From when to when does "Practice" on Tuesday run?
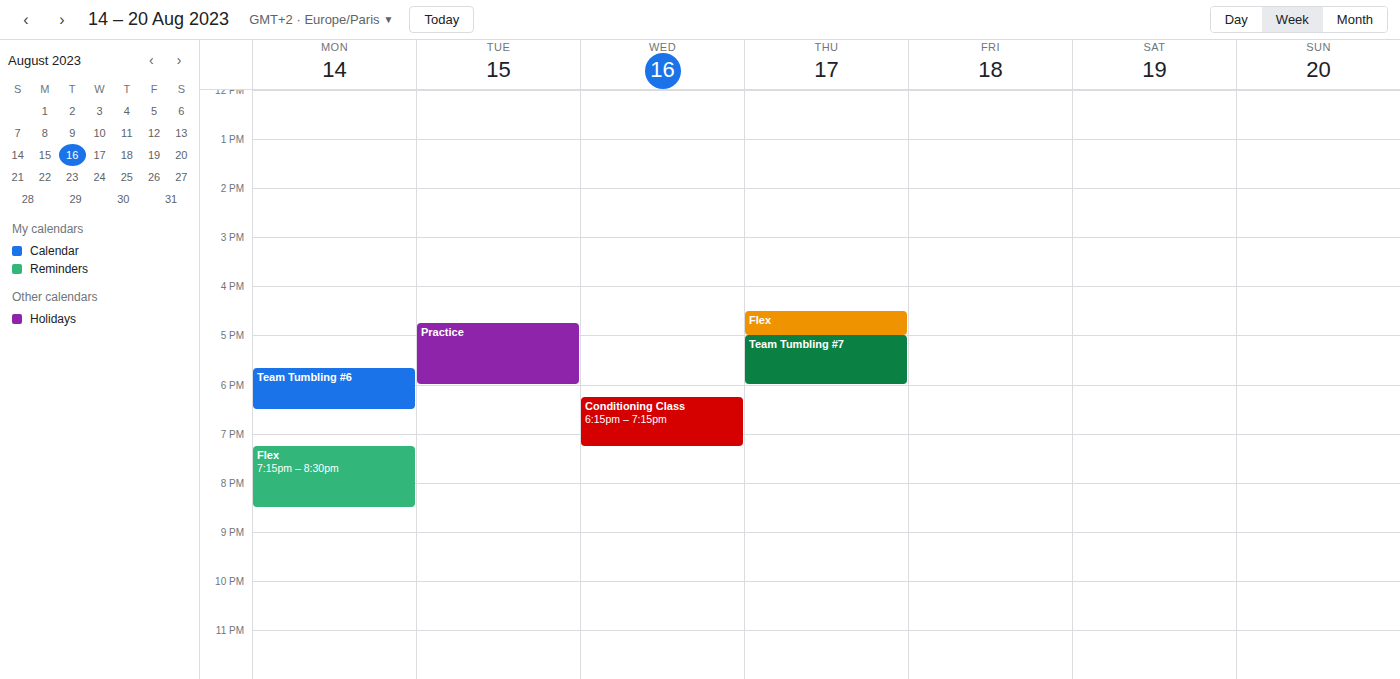
4:45 PM to 6:00 PM